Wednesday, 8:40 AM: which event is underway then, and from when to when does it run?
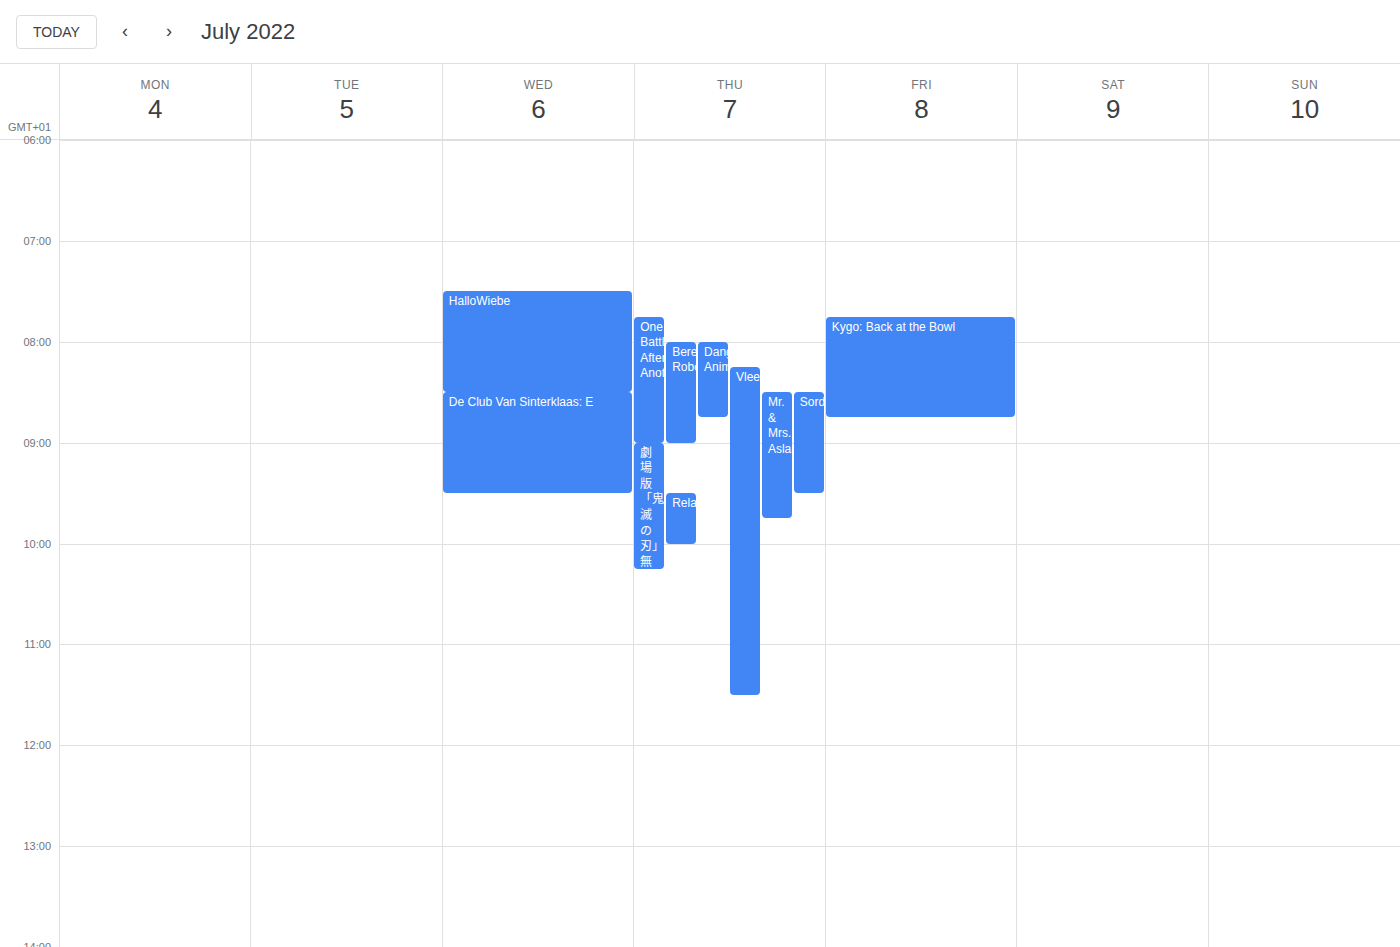
"De Club Van Sinterklaas: E", 8:30 AM to 9:30 AM